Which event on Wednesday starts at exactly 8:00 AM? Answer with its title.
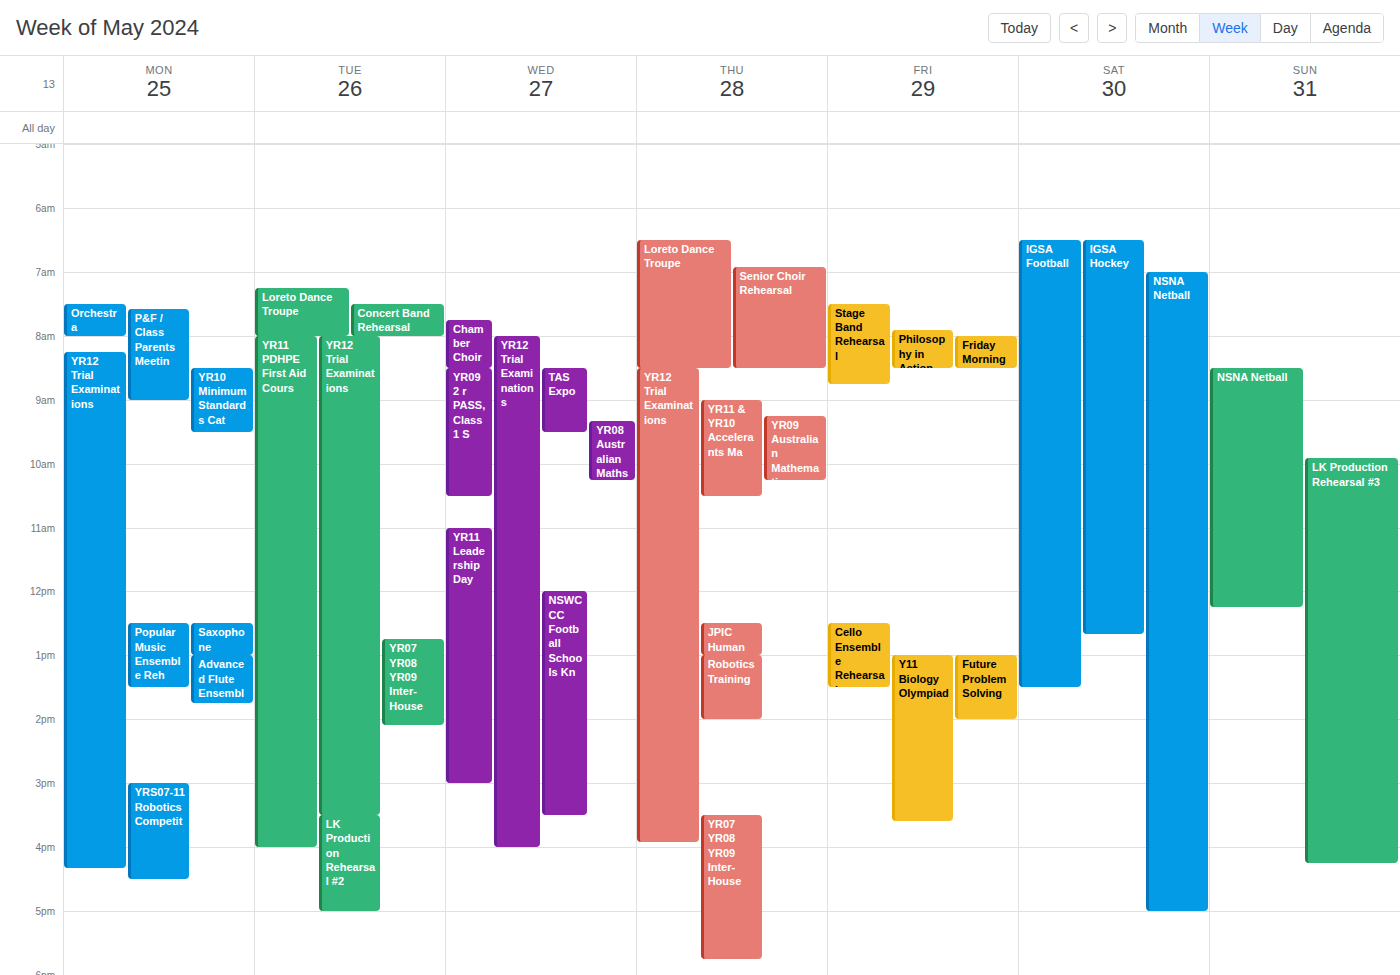
"YR12 Trial Examinations"